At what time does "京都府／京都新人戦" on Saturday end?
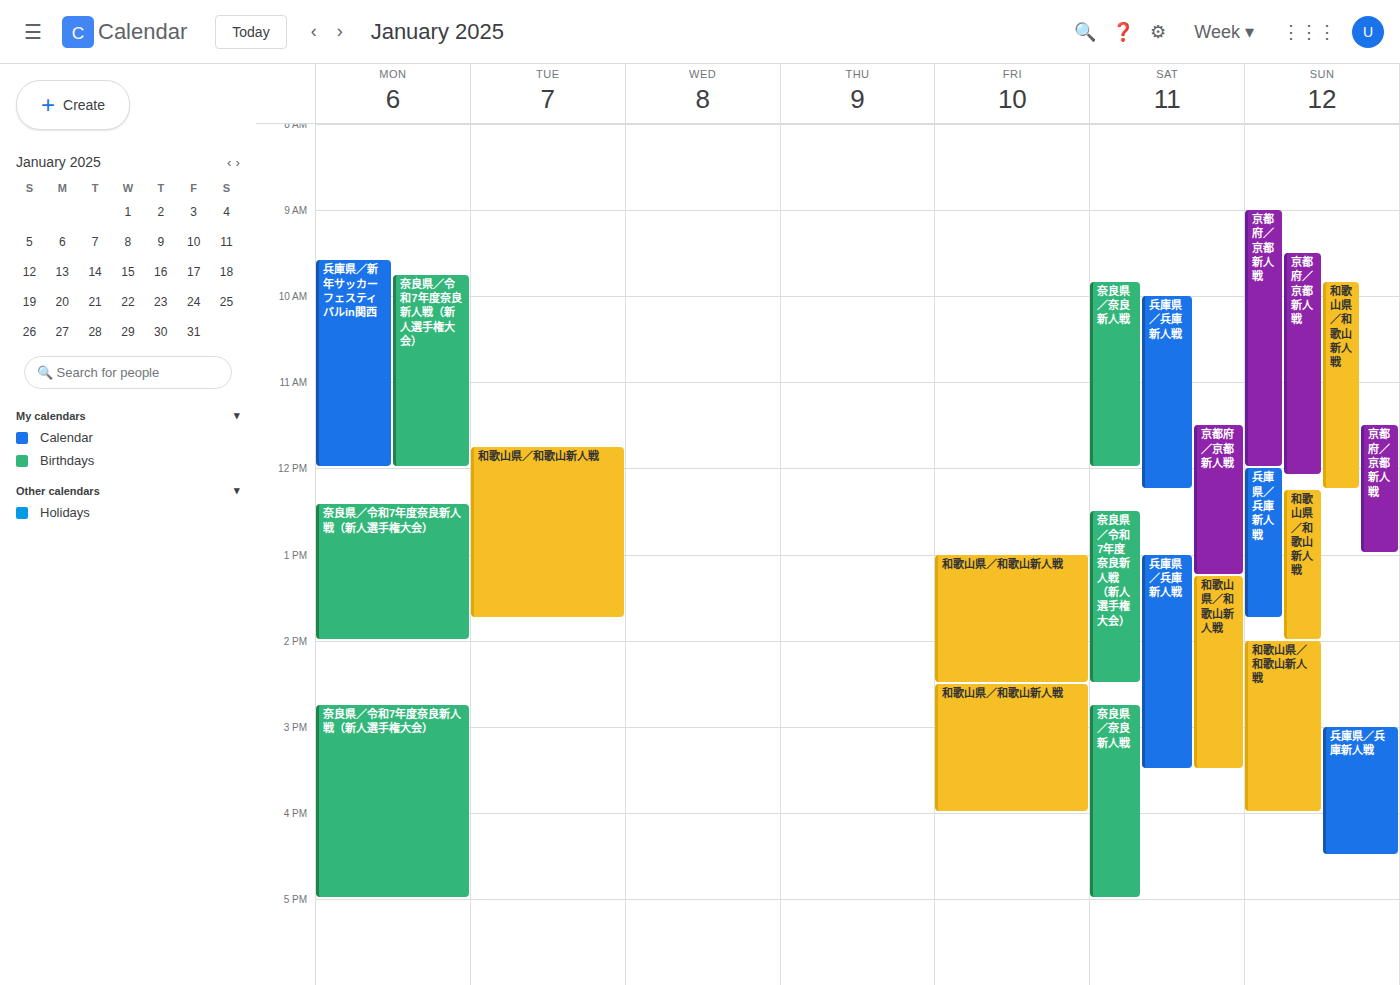
1:15 PM